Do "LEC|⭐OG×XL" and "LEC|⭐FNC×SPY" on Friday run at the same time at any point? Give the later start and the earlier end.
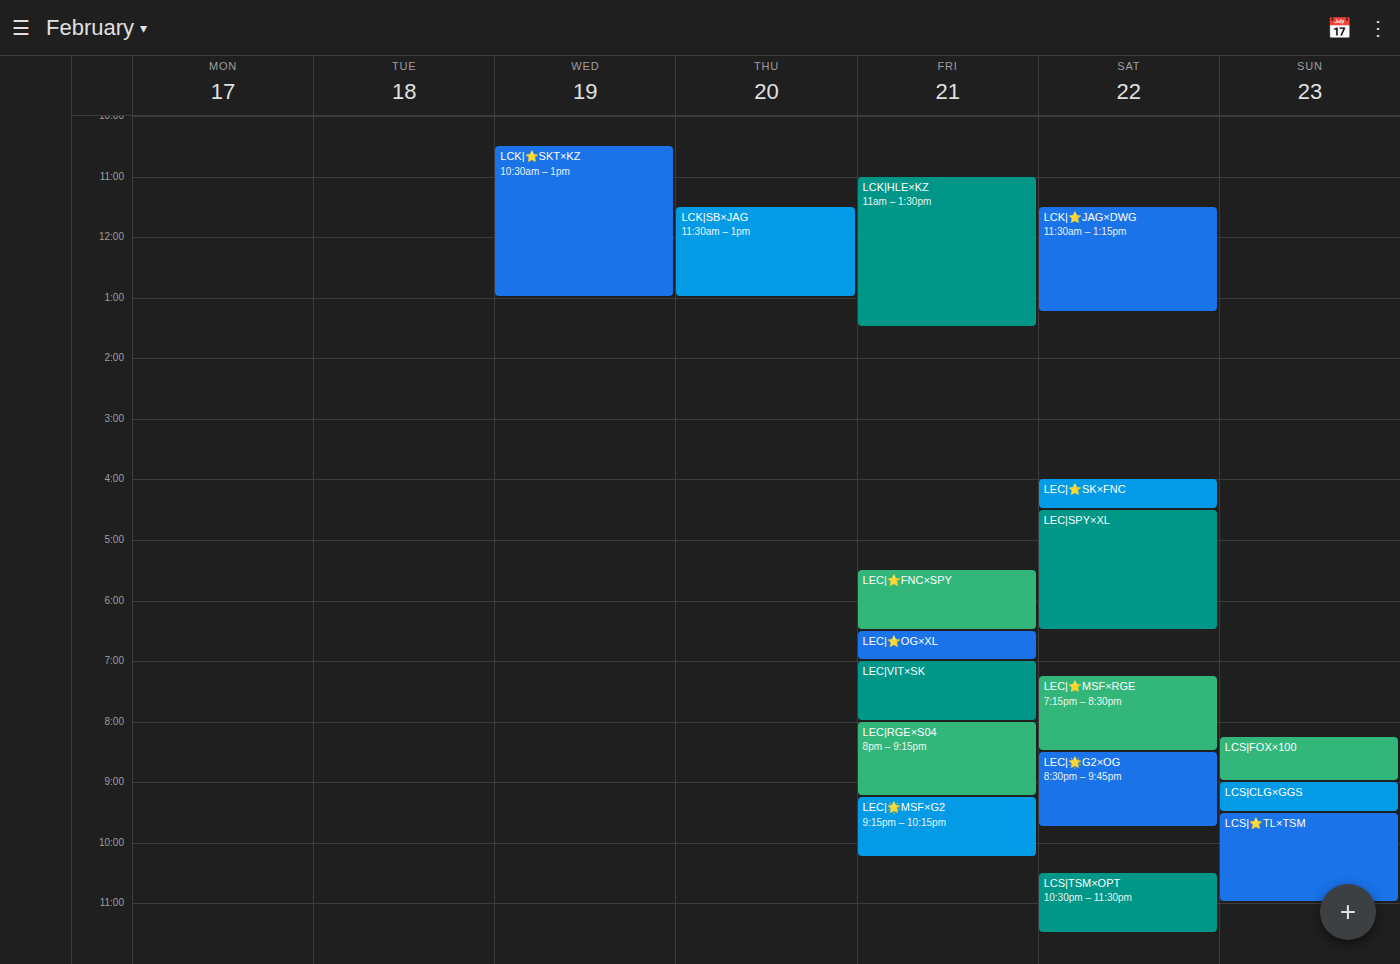
"LEC|⭐FNC×SPY" ends at 6:30 PM, exactly when "LEC|⭐OG×XL" starts -- they touch but do not overlap.